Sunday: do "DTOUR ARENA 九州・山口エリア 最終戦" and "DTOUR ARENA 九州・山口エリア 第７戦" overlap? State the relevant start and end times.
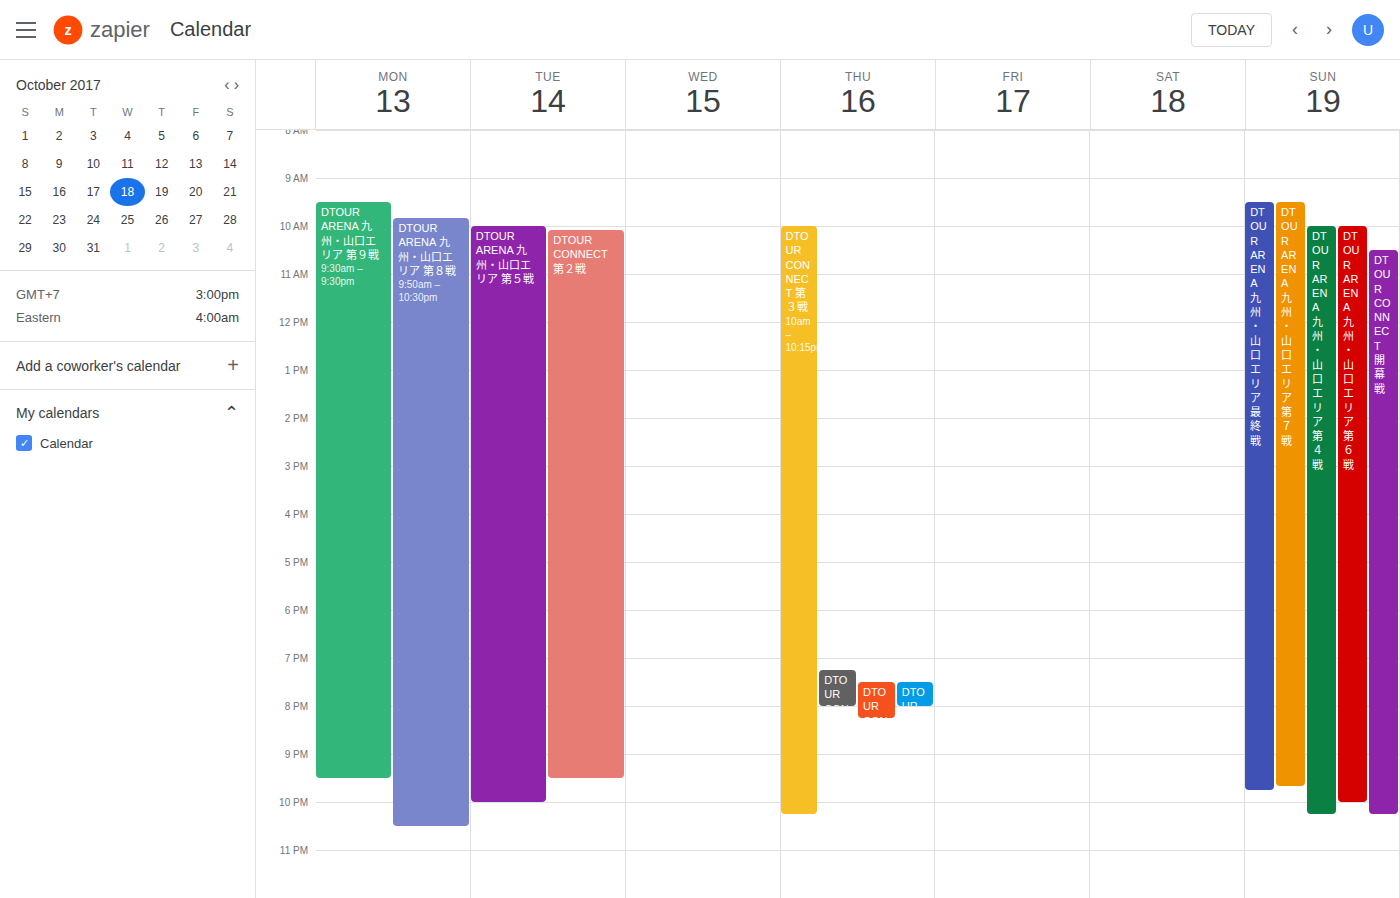
"DTOUR ARENA 九州・山口エリア 最終戦" starts at 9:30 AM, before "DTOUR ARENA 九州・山口エリア 第７戦" ends at 9:40 PM -- they overlap.